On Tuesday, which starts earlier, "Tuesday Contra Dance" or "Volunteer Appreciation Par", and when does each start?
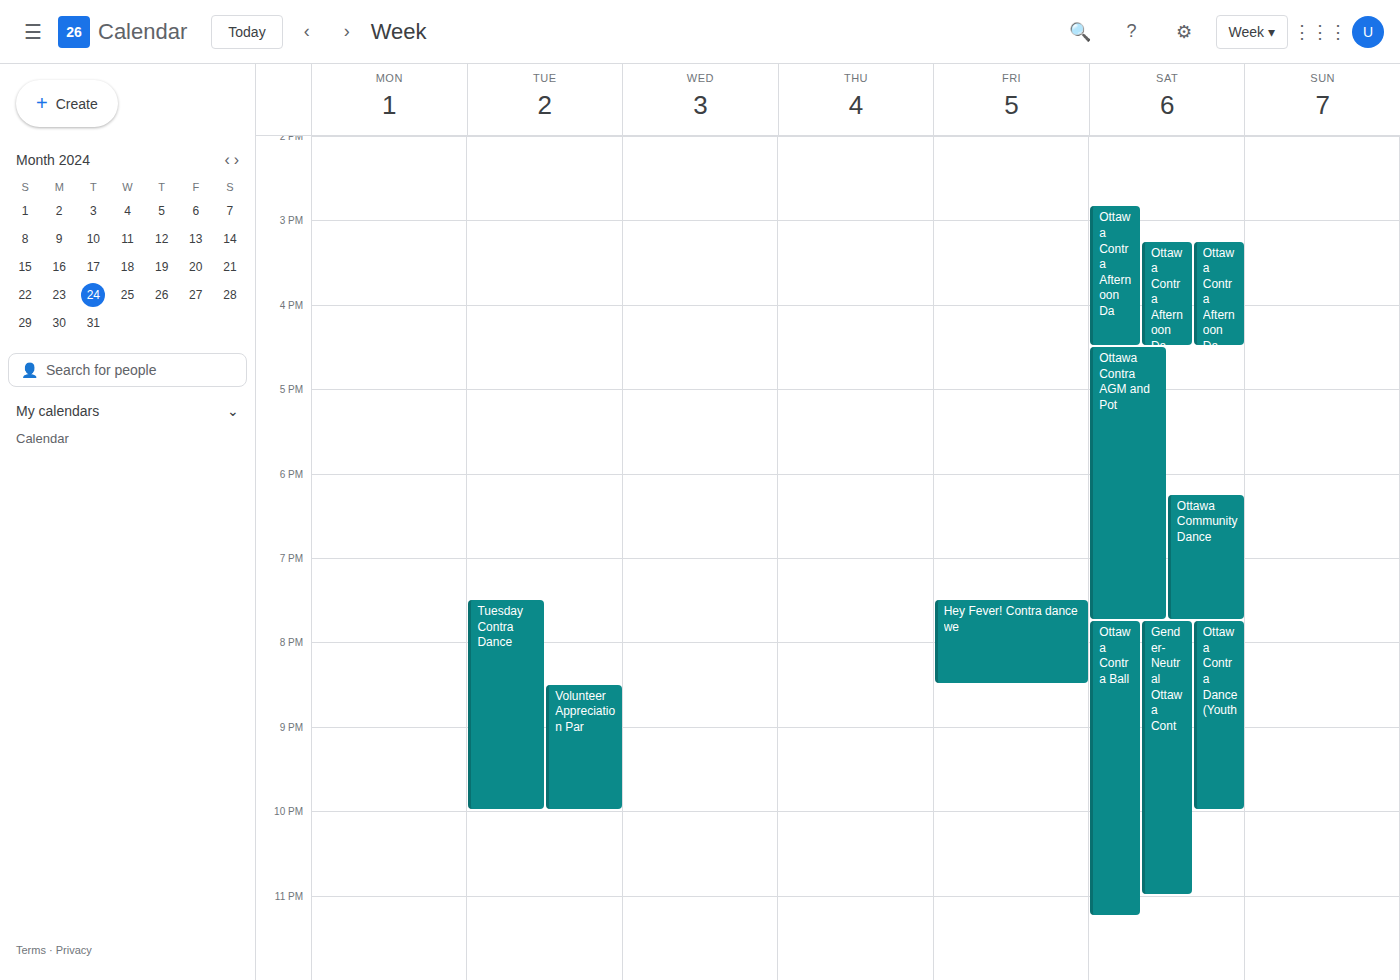
"Tuesday Contra Dance" 19:30; "Volunteer Appreciation Par" 20:30.